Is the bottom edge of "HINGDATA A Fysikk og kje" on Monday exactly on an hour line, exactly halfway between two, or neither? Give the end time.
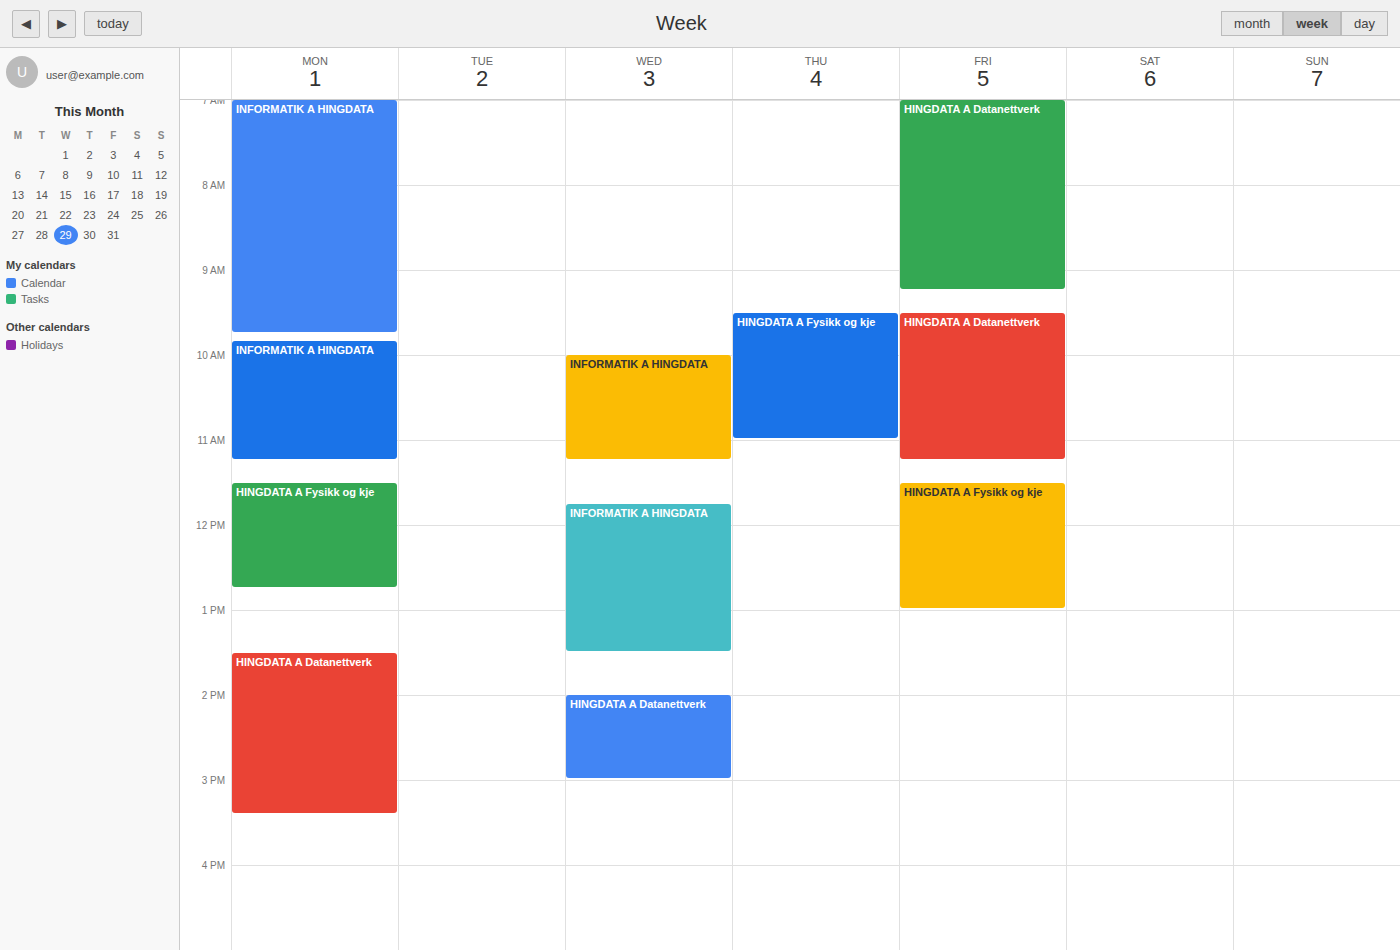
12:45 PM -- neither: three quarters of the way from the 12 PM line to the 1 PM line.